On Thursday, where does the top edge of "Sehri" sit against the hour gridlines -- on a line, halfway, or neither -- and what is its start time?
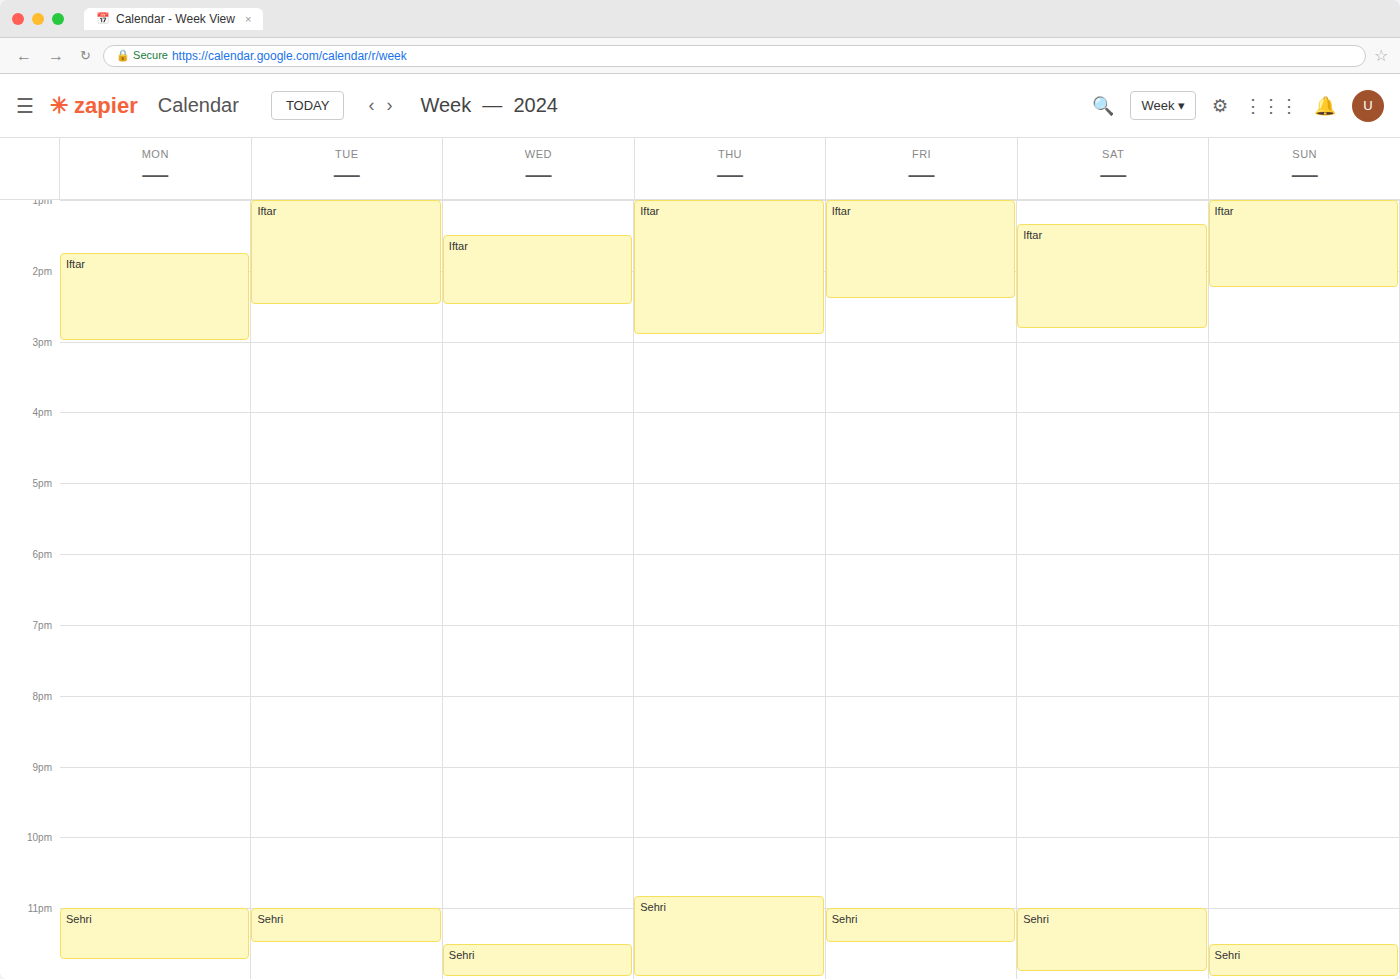
10:50 PM -- neither: 50 minutes below the 10 PM line and 10 minutes above the 11 PM line.